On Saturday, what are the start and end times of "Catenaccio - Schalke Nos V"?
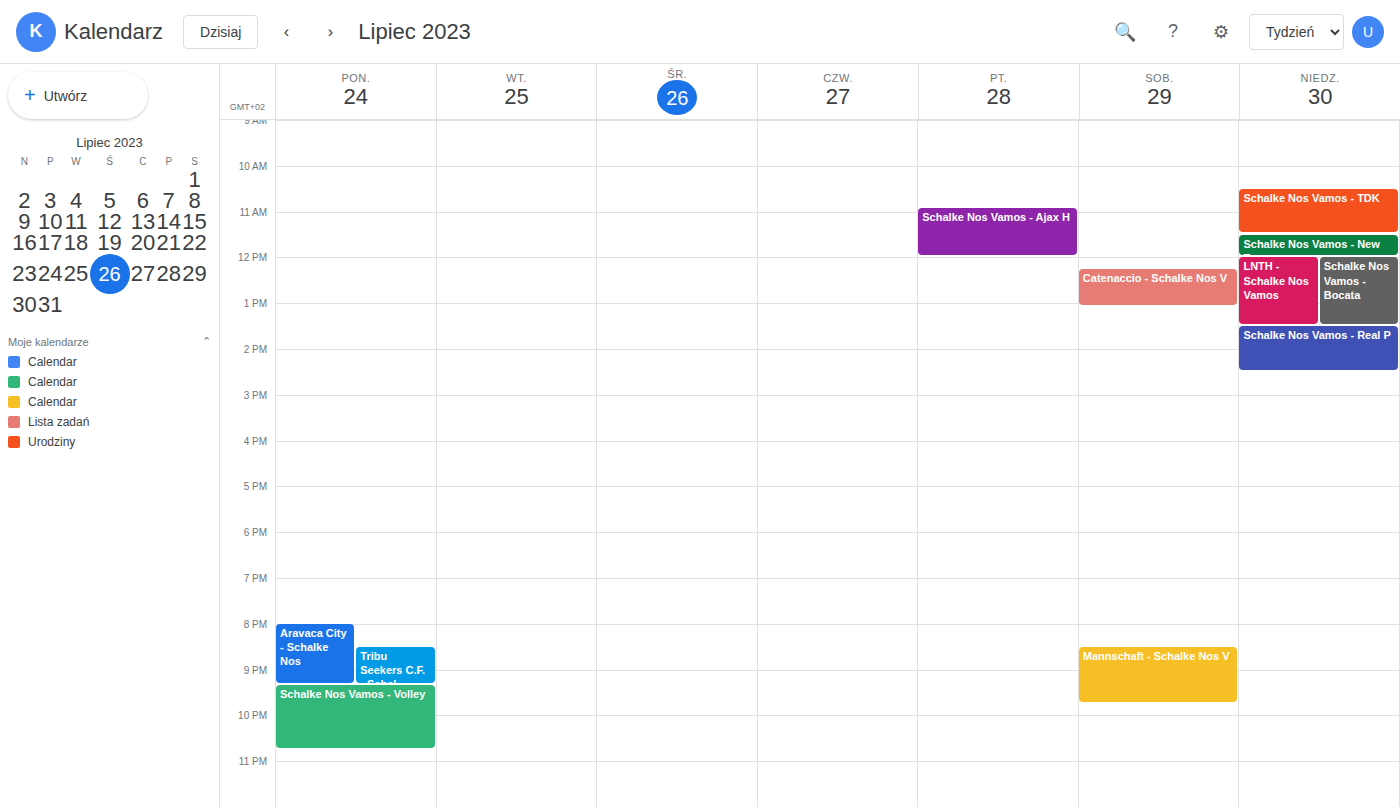
12:15 PM to 1:05 PM